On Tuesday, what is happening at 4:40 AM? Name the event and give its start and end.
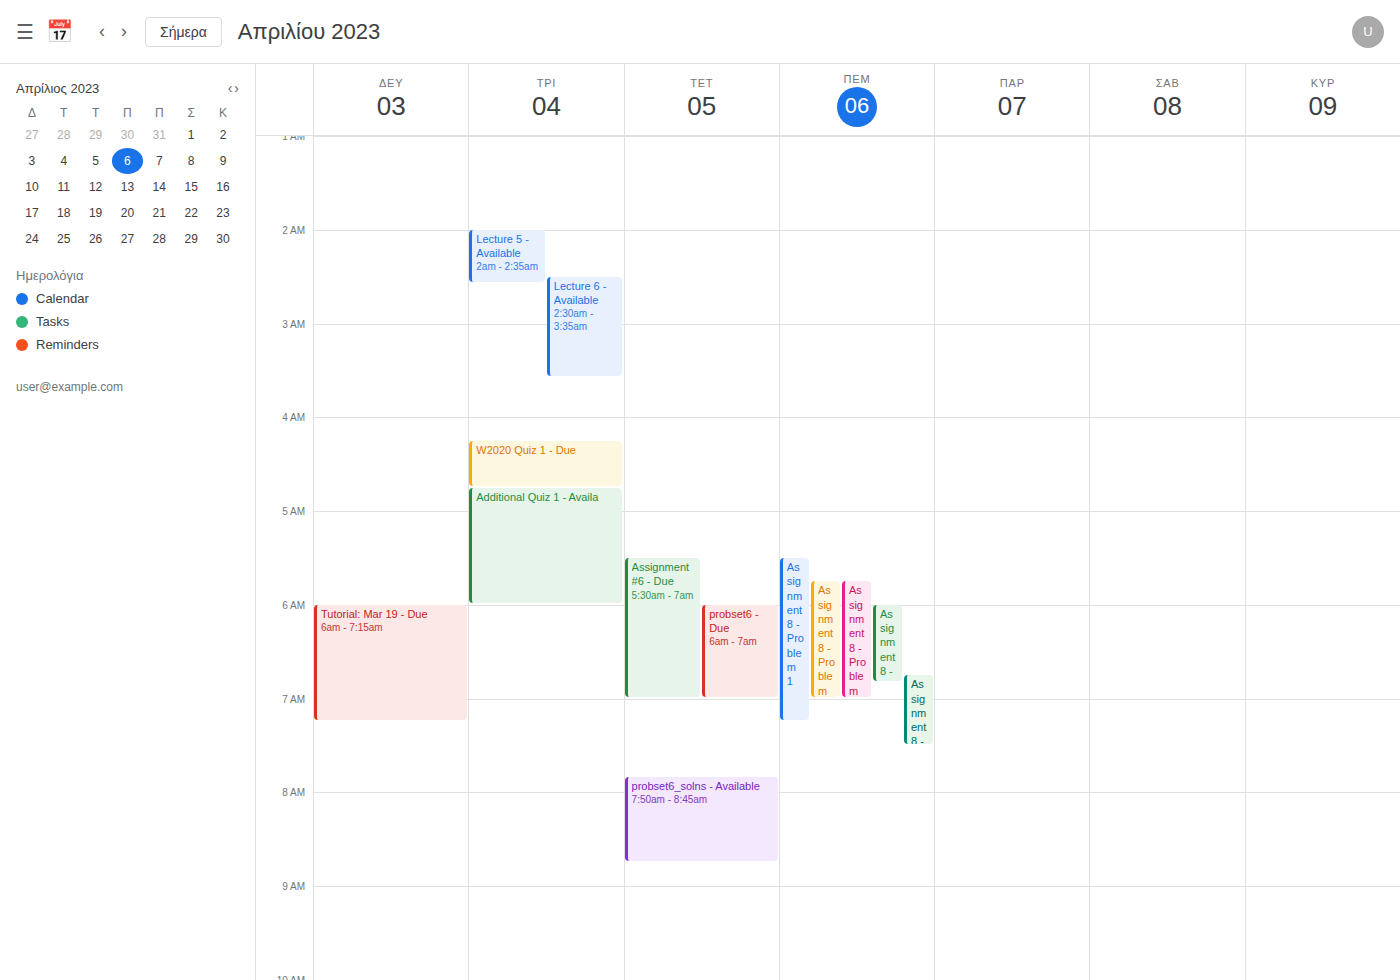
"W2020 Quiz 1 - Due", 4:15 AM to 4:45 AM